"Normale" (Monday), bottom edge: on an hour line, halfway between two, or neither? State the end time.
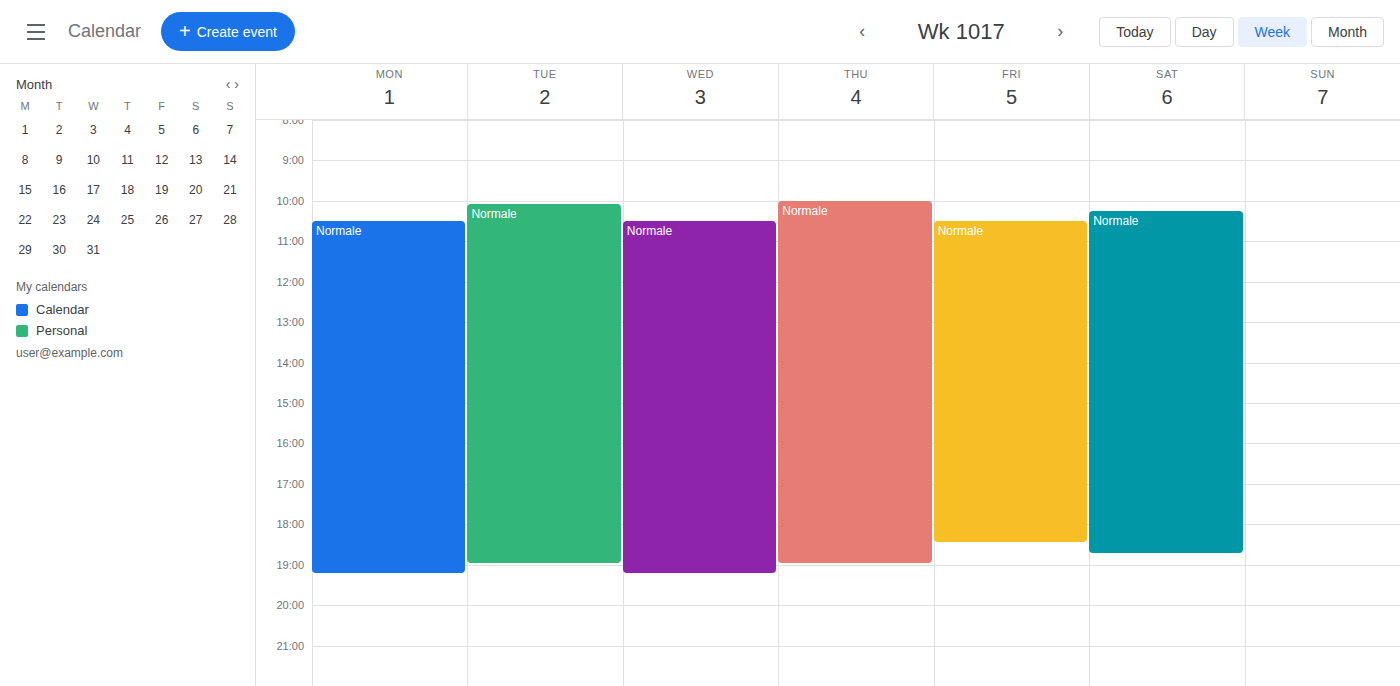
7:15 PM -- neither: a quarter of the way from the 7 PM line to the 8 PM line.